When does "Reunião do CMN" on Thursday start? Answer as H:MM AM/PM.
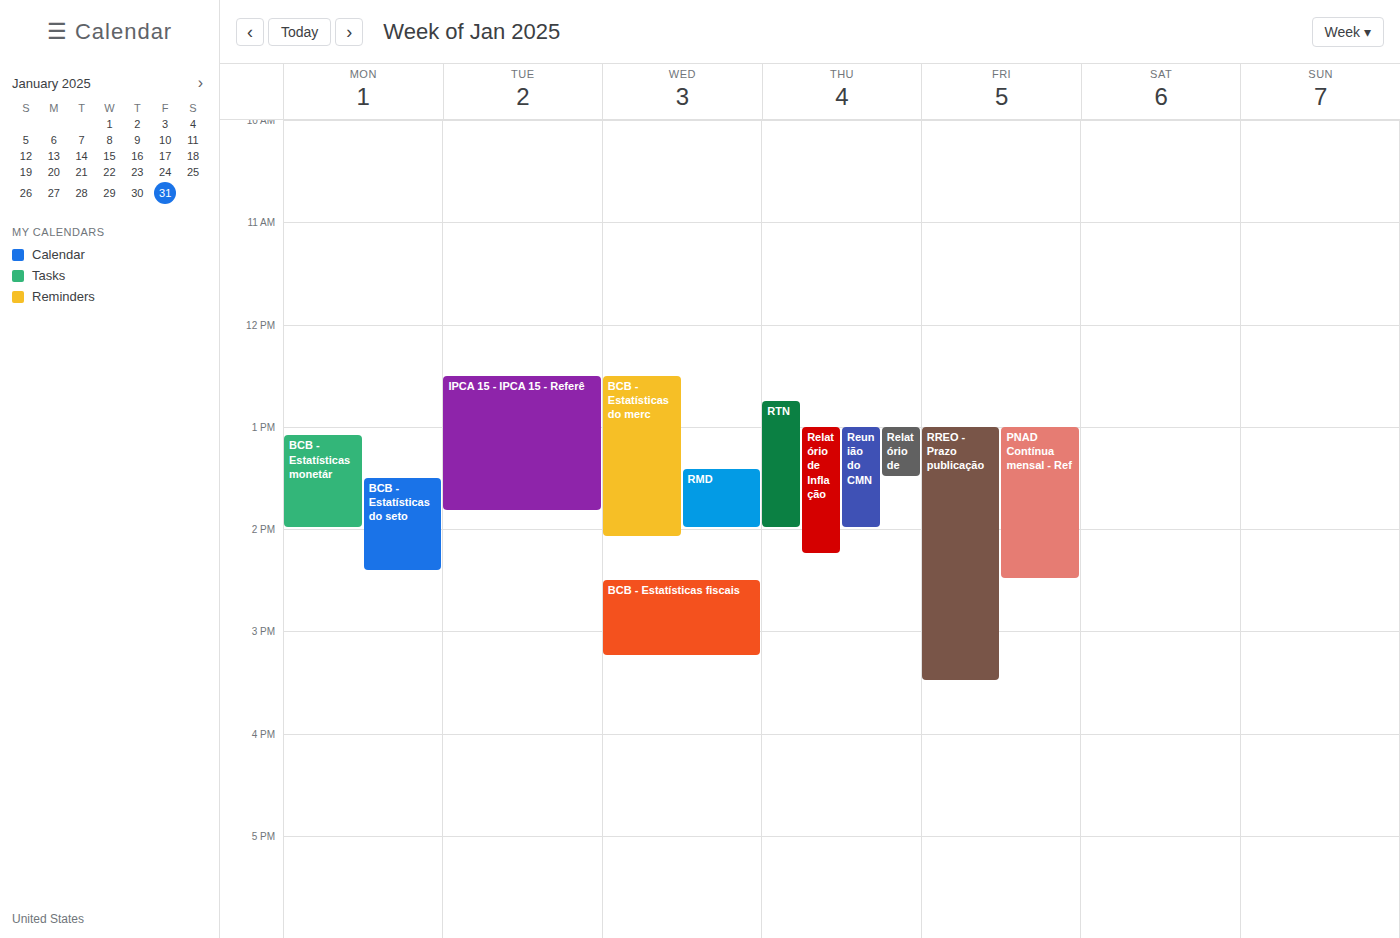
1:00 PM